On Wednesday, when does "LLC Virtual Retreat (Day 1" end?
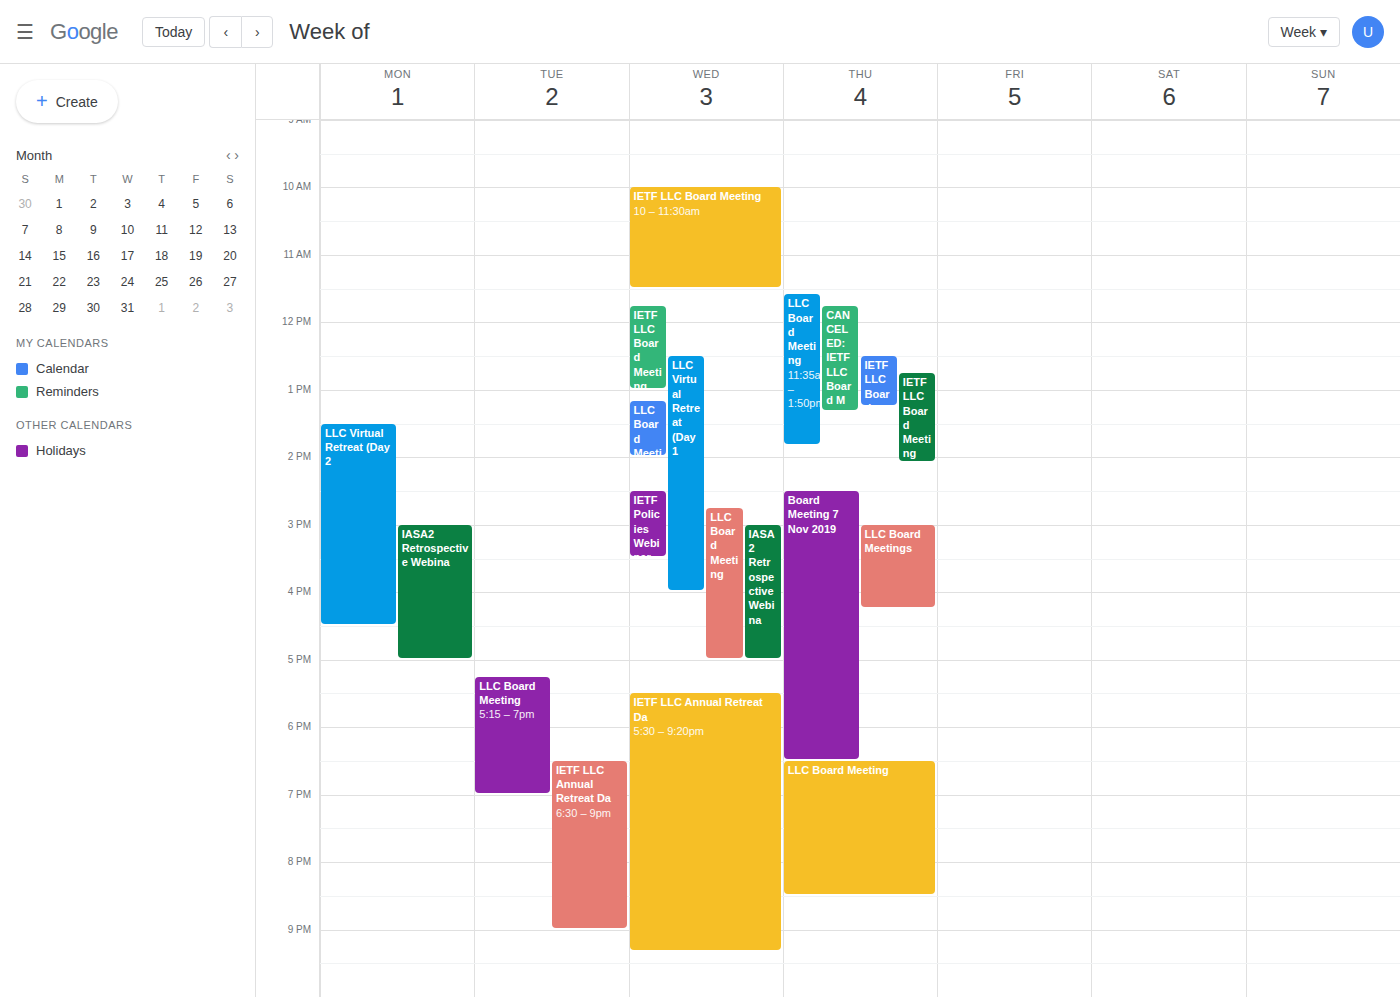
4:00 PM